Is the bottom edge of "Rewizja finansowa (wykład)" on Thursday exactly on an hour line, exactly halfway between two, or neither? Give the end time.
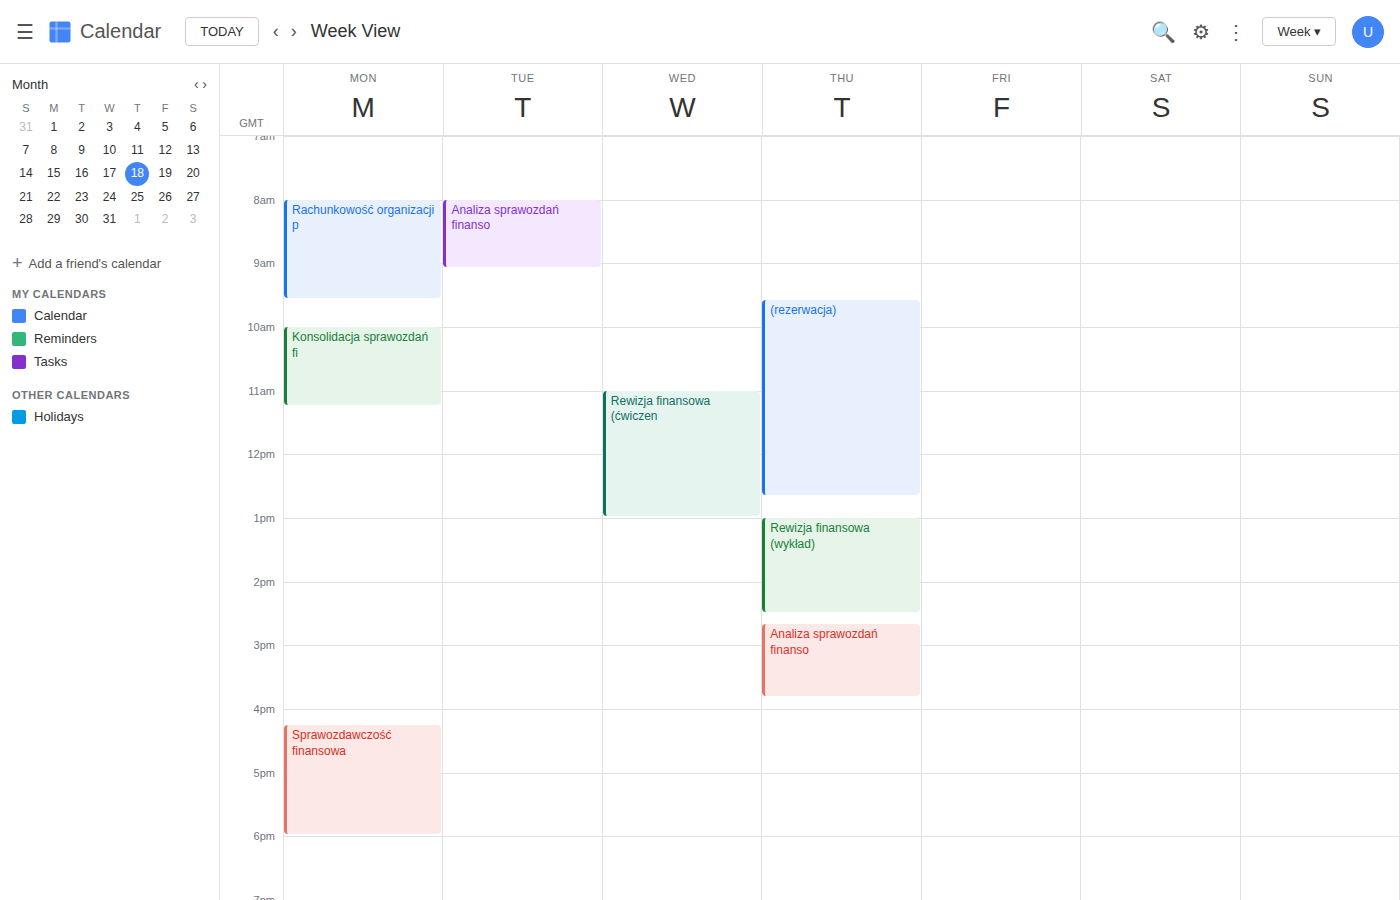
2:30 PM -- halfway between the 2 PM and 3 PM lines.